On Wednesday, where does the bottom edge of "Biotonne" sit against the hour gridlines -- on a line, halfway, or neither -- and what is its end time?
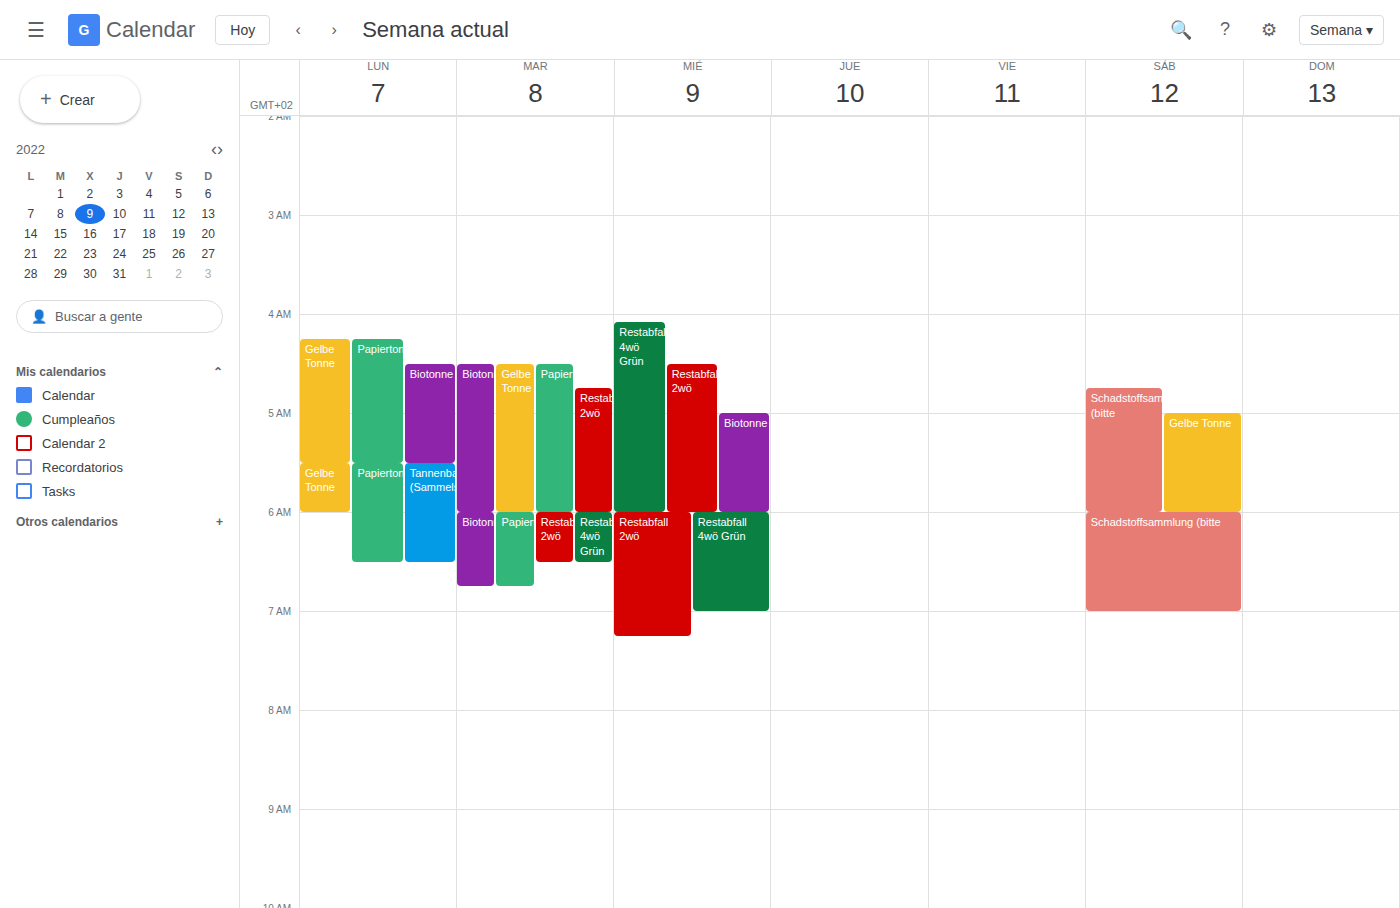
6:00 AM -- exactly on the 6 AM line.